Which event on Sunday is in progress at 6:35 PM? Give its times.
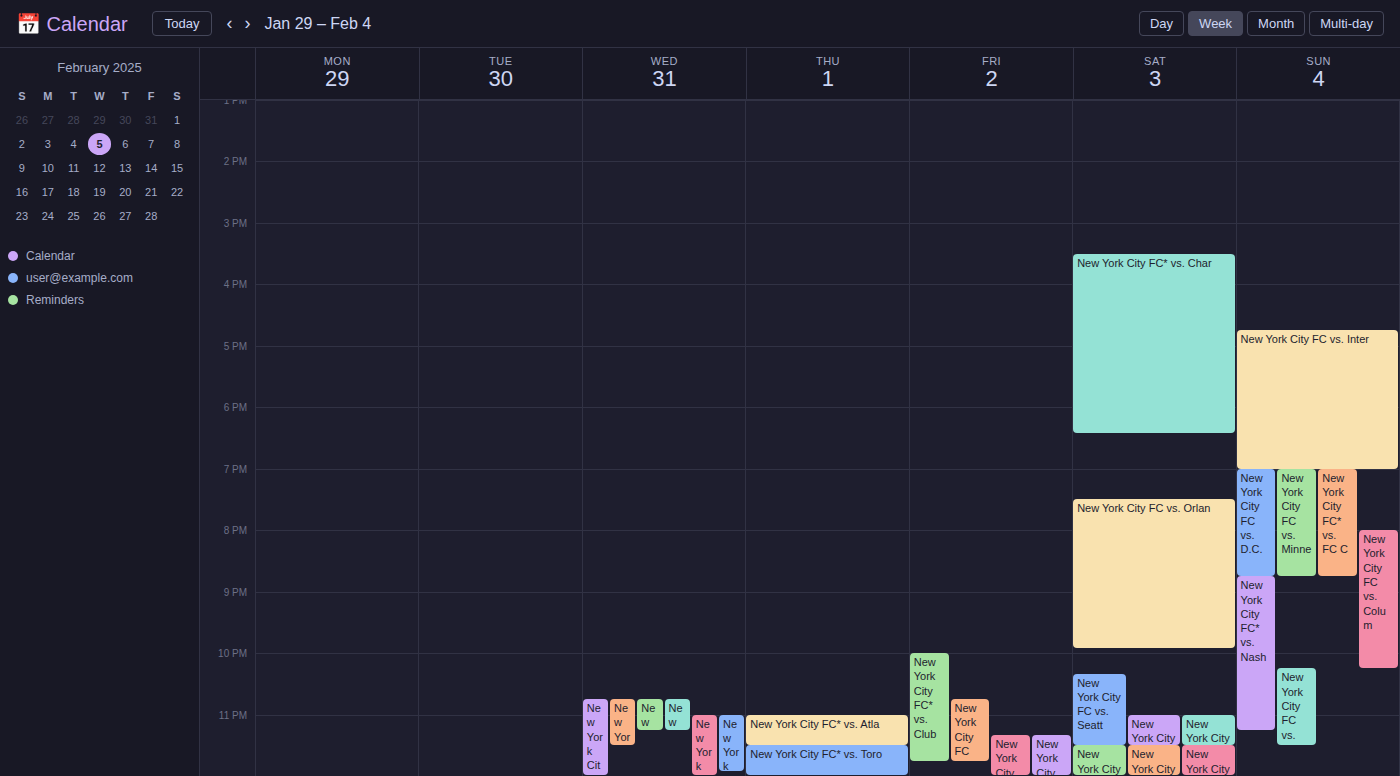
"New York City FC vs. Inter", 4:45 PM to 7:00 PM